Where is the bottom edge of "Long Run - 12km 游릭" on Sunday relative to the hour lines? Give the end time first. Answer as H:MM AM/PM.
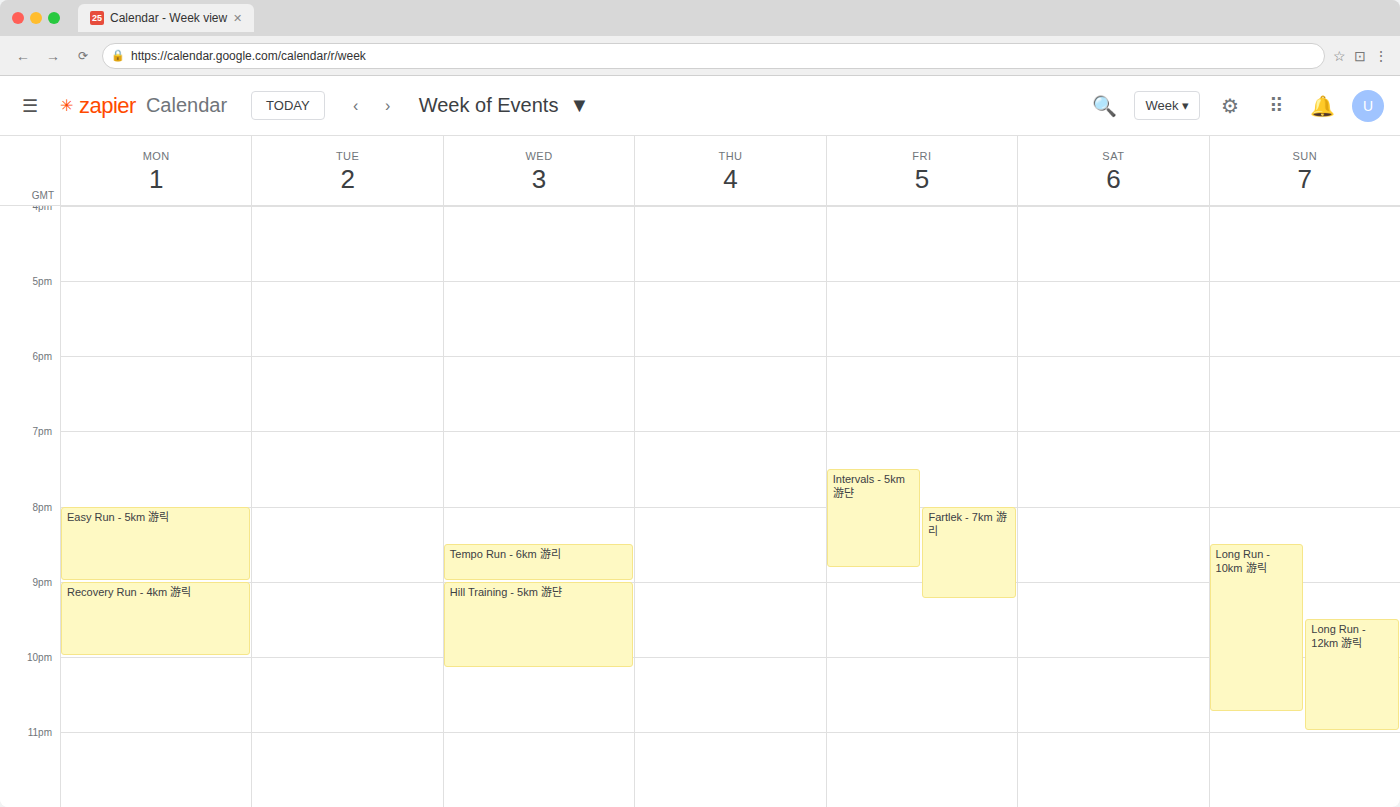
11:00 PM -- exactly on the 11 PM line.